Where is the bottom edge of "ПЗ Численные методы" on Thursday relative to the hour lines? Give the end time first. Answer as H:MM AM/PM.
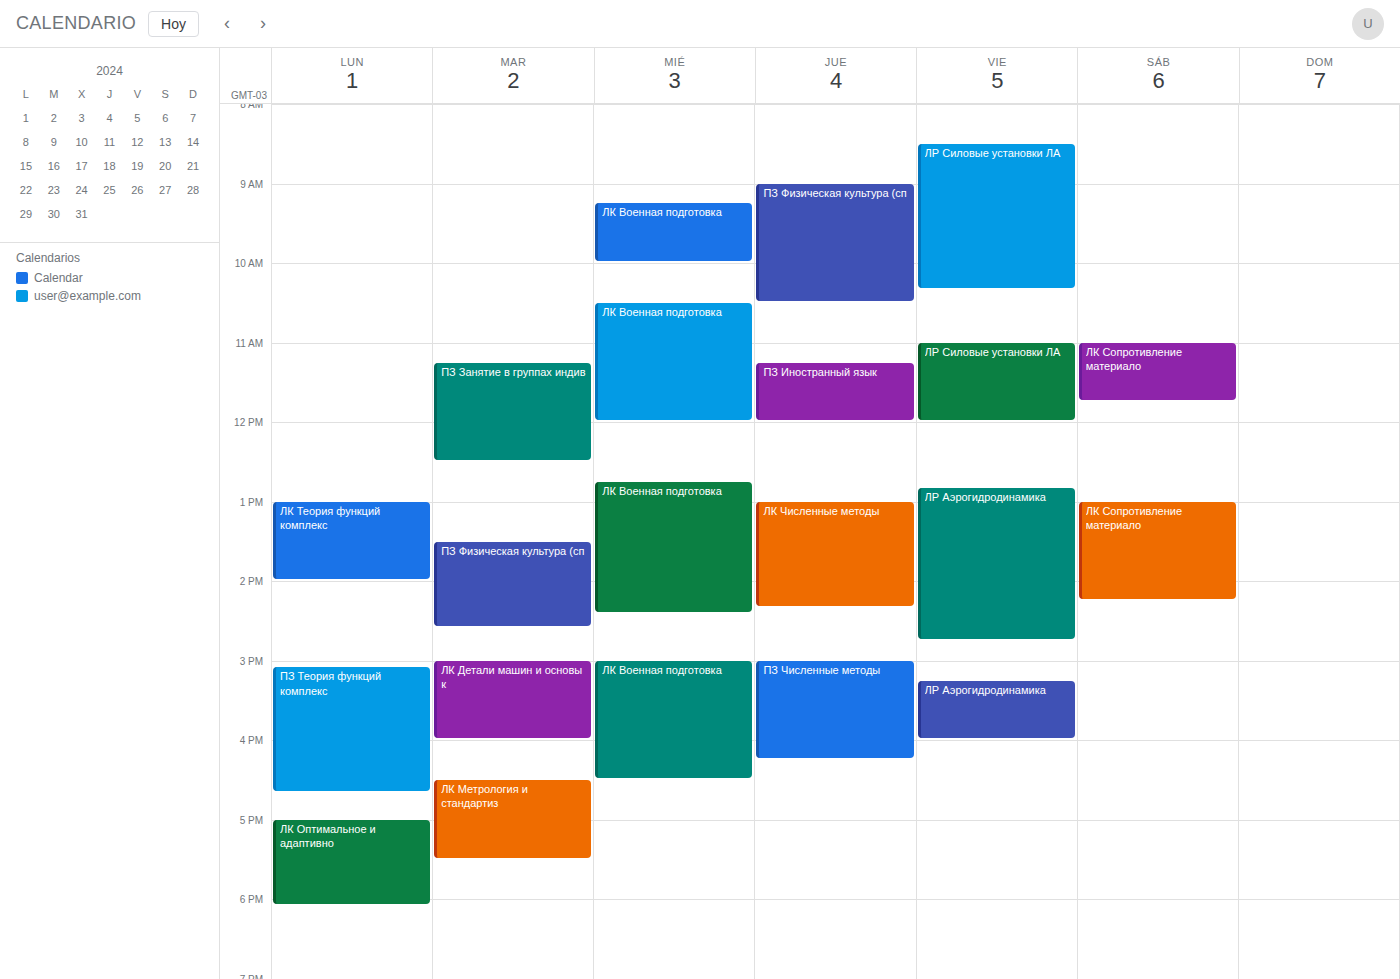
4:15 PM -- neither: a quarter of the way from the 4 PM line to the 5 PM line.